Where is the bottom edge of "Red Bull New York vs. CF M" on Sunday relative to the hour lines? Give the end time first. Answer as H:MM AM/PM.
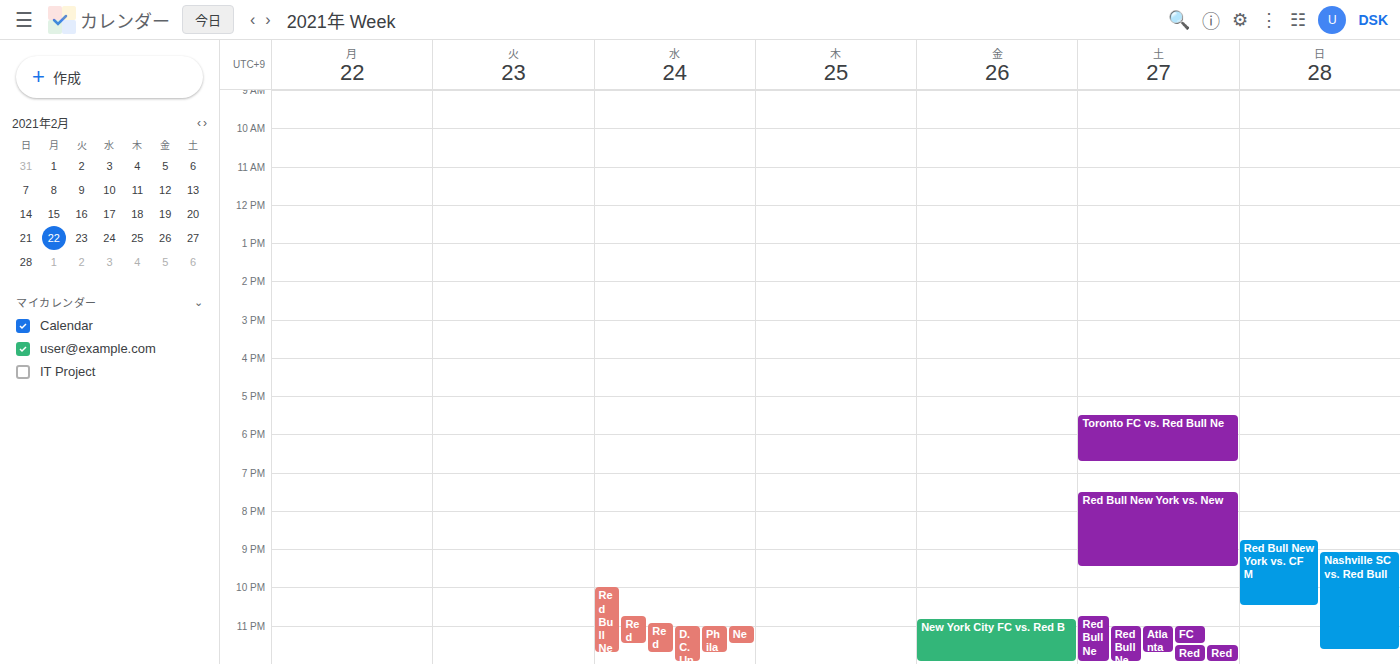
10:30 PM -- halfway between the 10 PM and 11 PM lines.